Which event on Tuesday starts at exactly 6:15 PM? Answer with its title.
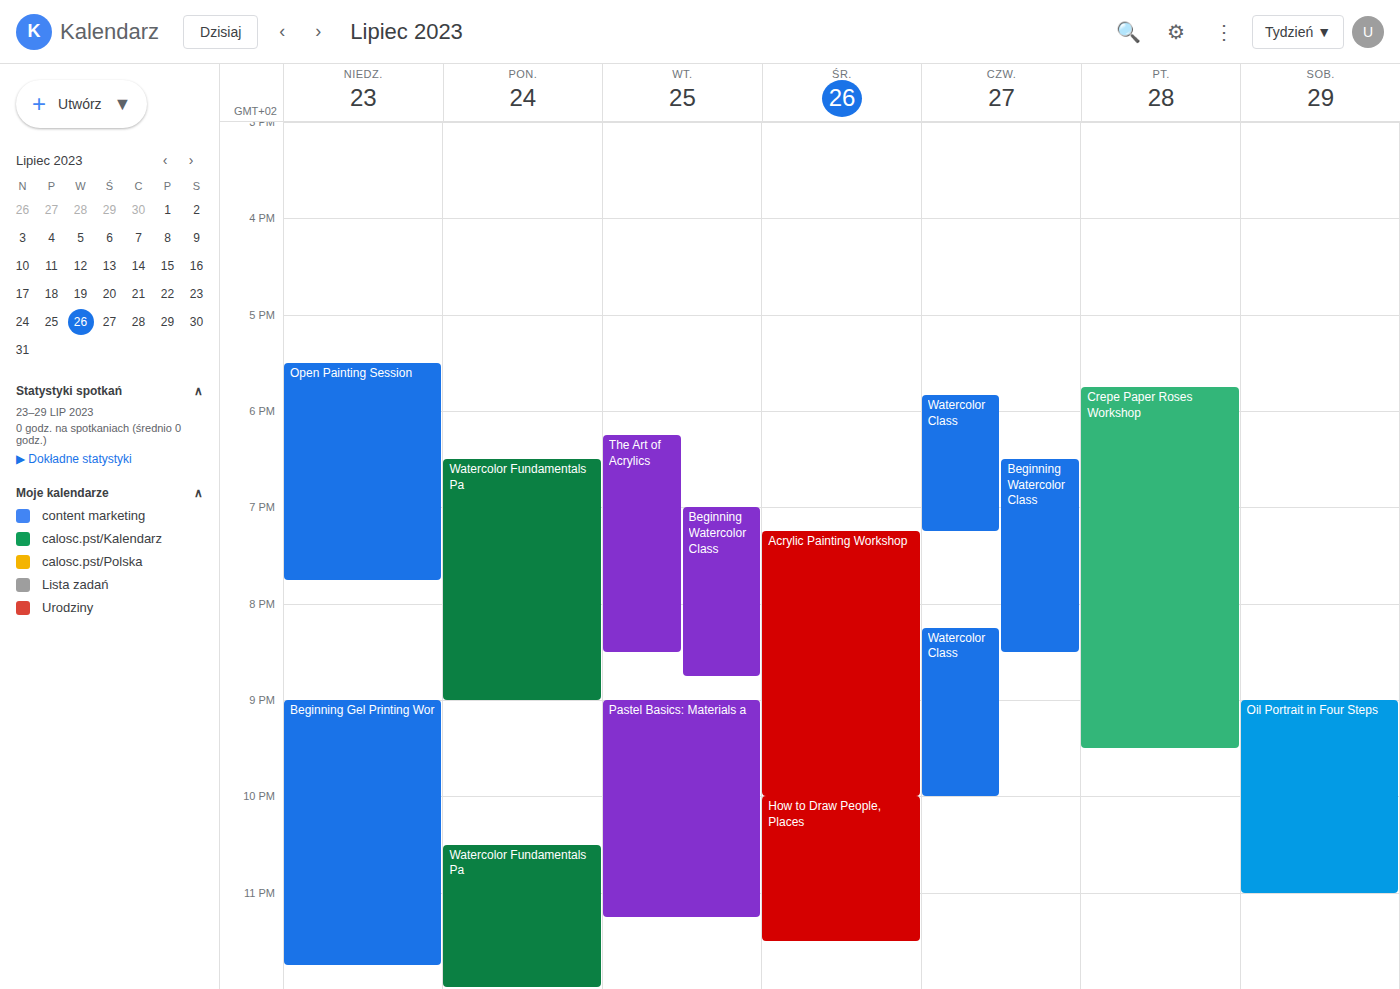
"The Art of Acrylics"